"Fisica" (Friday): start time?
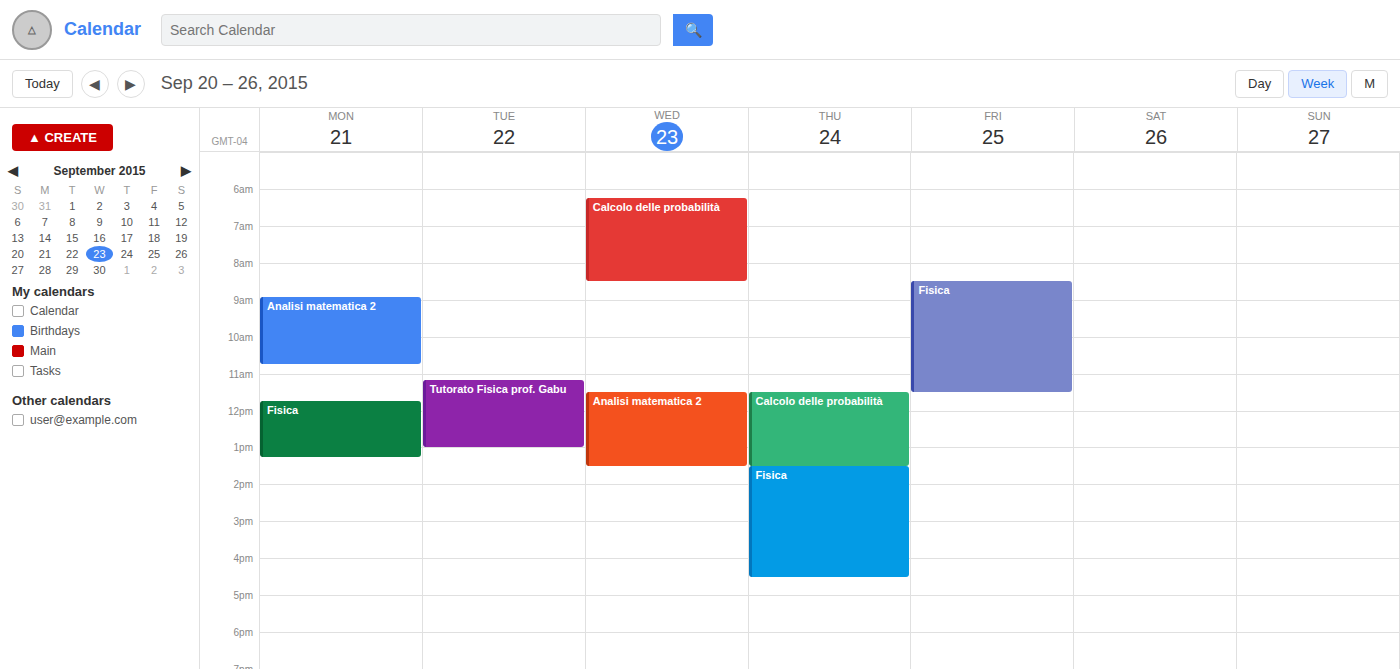
8:30 AM